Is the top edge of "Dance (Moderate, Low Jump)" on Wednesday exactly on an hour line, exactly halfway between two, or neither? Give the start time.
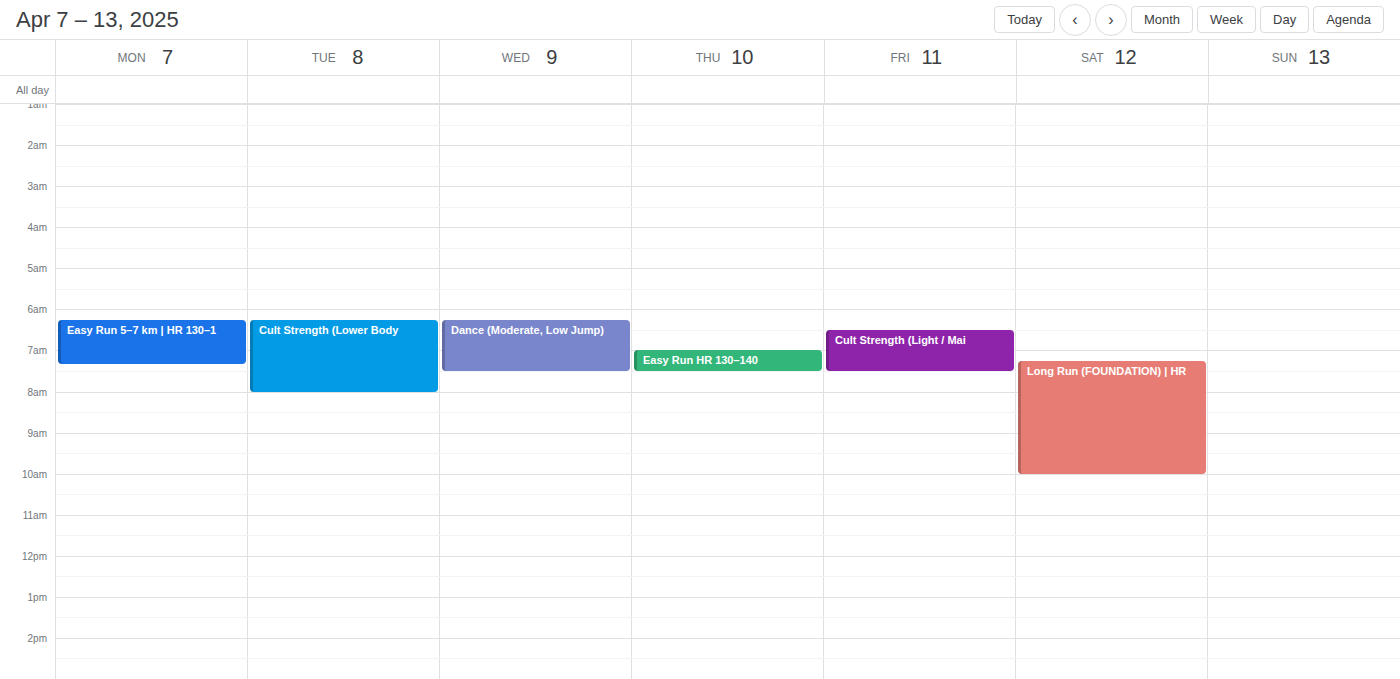
6:15 AM -- neither: a quarter of the way from the 6 AM line to the 7 AM line.